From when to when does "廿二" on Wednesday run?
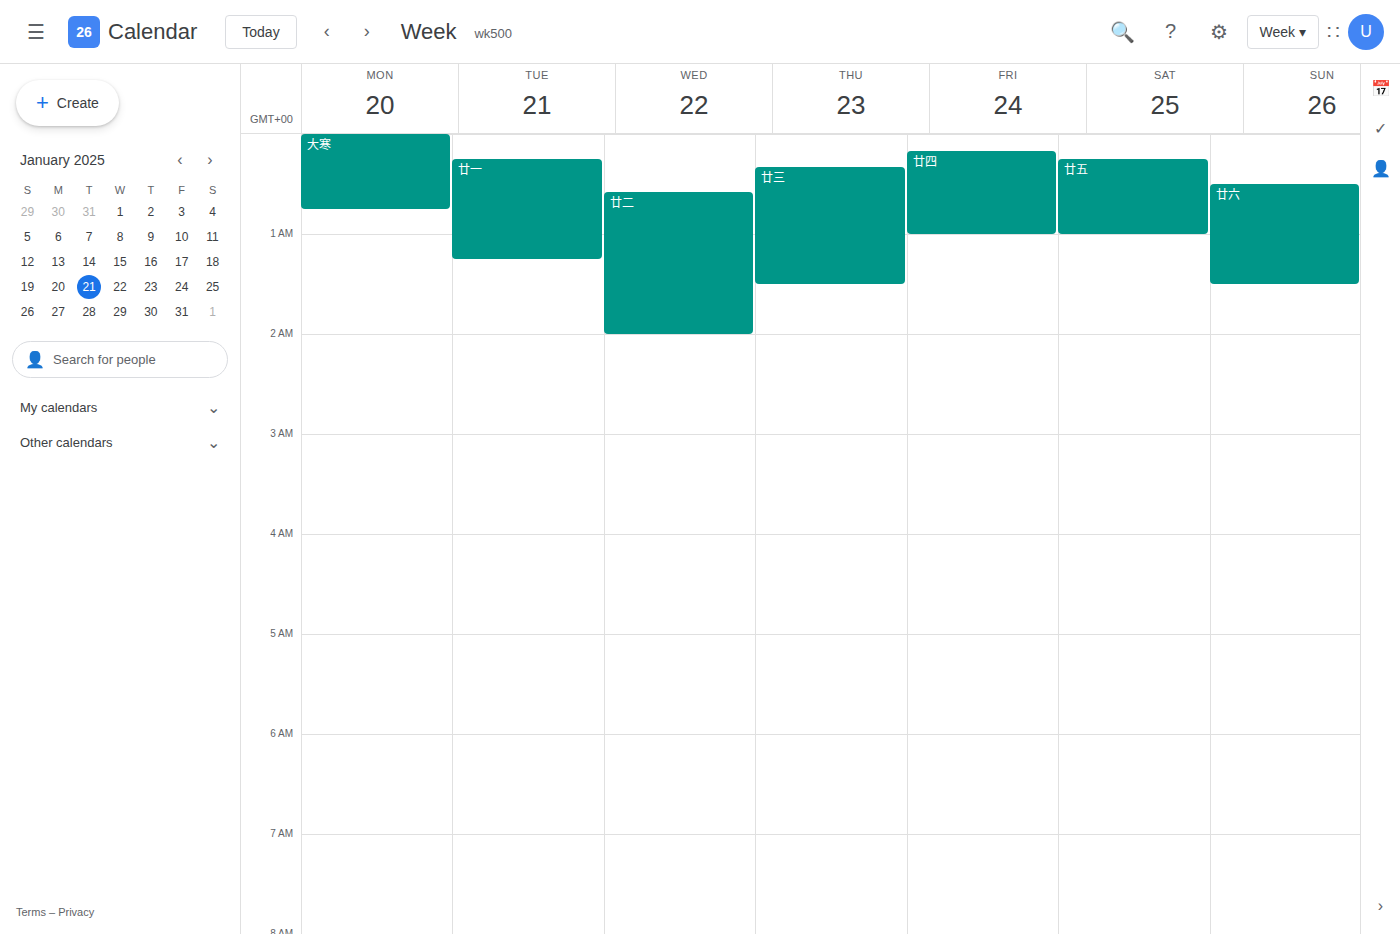
12:35 AM to 2:00 AM